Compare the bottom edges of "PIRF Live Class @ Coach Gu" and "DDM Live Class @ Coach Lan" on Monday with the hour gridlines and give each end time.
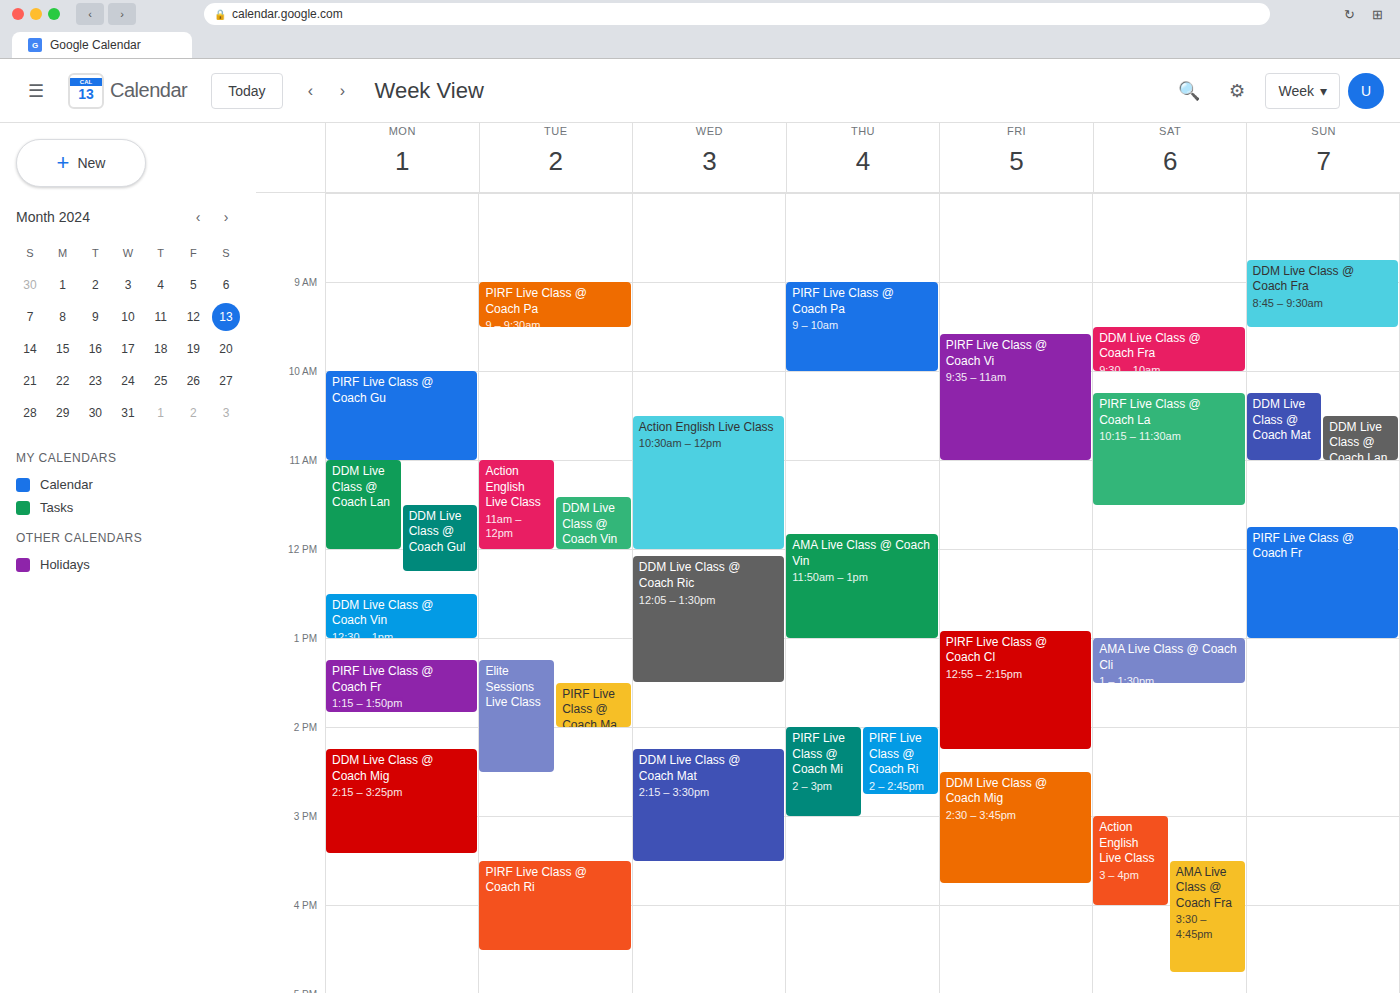
"PIRF Live Class @ Coach Gu": 11:00 AM, exactly on the 11 AM line. "DDM Live Class @ Coach Lan": 12:00 PM, exactly on the 12 PM line.